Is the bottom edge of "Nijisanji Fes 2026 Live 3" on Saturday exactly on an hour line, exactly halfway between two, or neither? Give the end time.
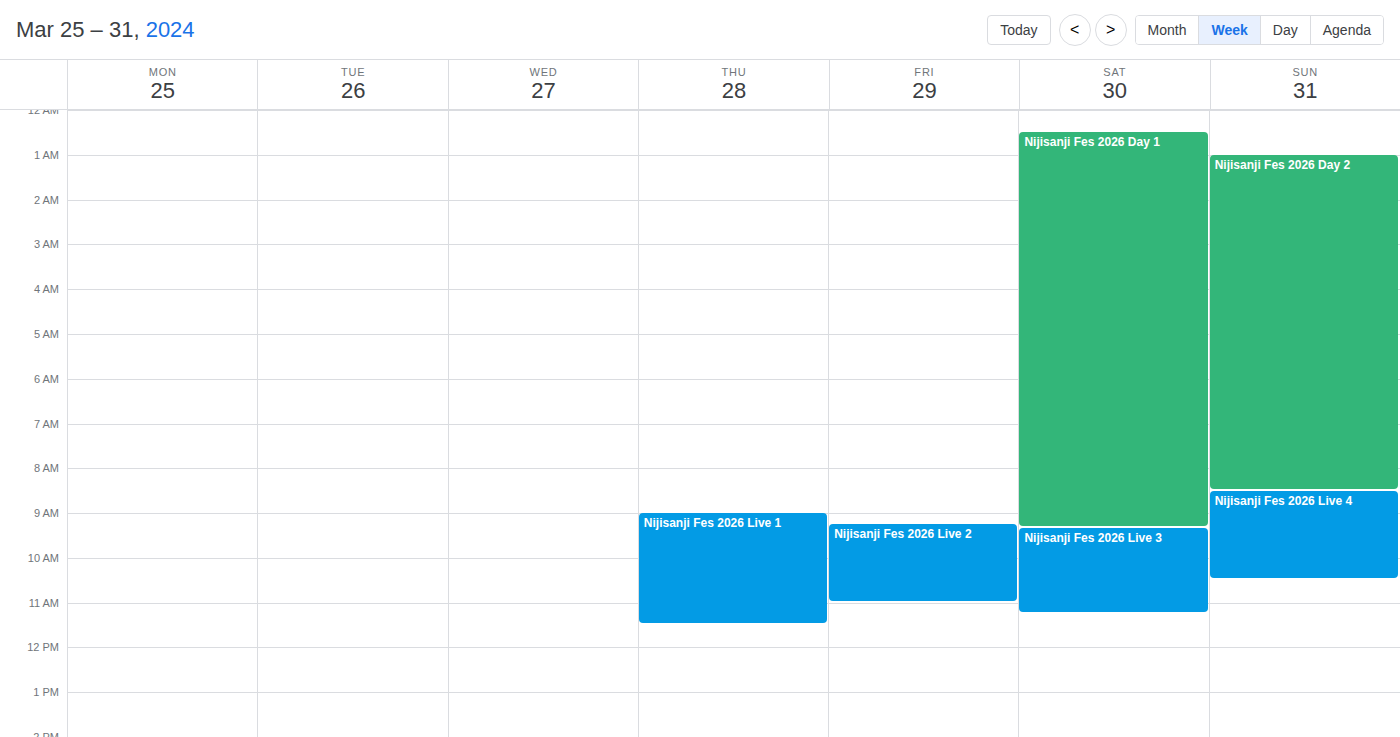
11:15 AM -- neither: a quarter of the way from the 11 AM line to the 12 PM line.